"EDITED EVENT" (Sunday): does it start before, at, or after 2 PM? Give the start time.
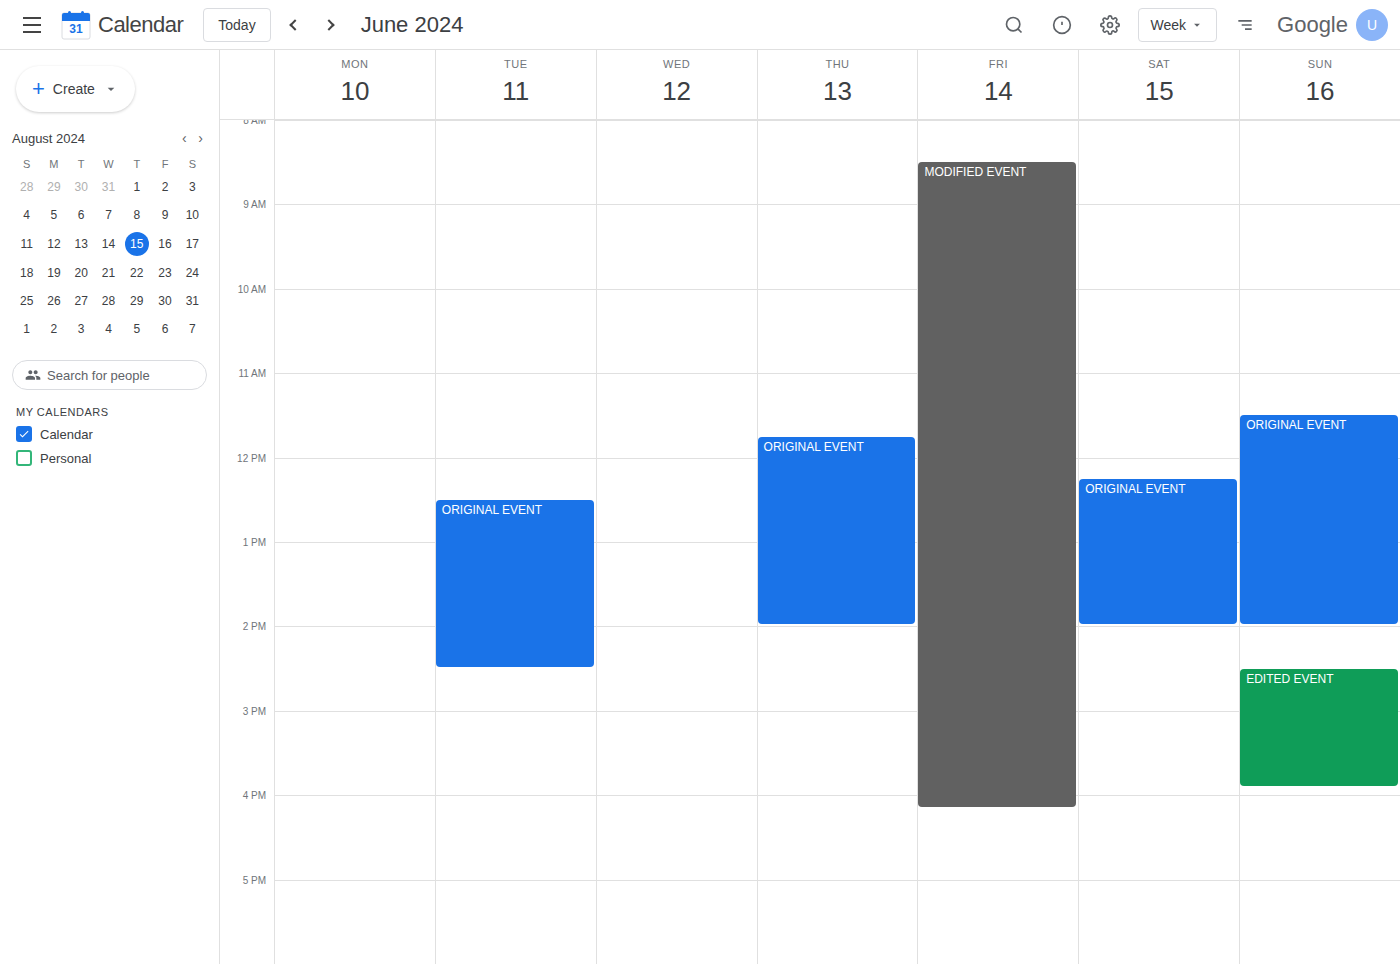
2:30 PM -- after 2 PM, 30 minutes below the 2 PM line.